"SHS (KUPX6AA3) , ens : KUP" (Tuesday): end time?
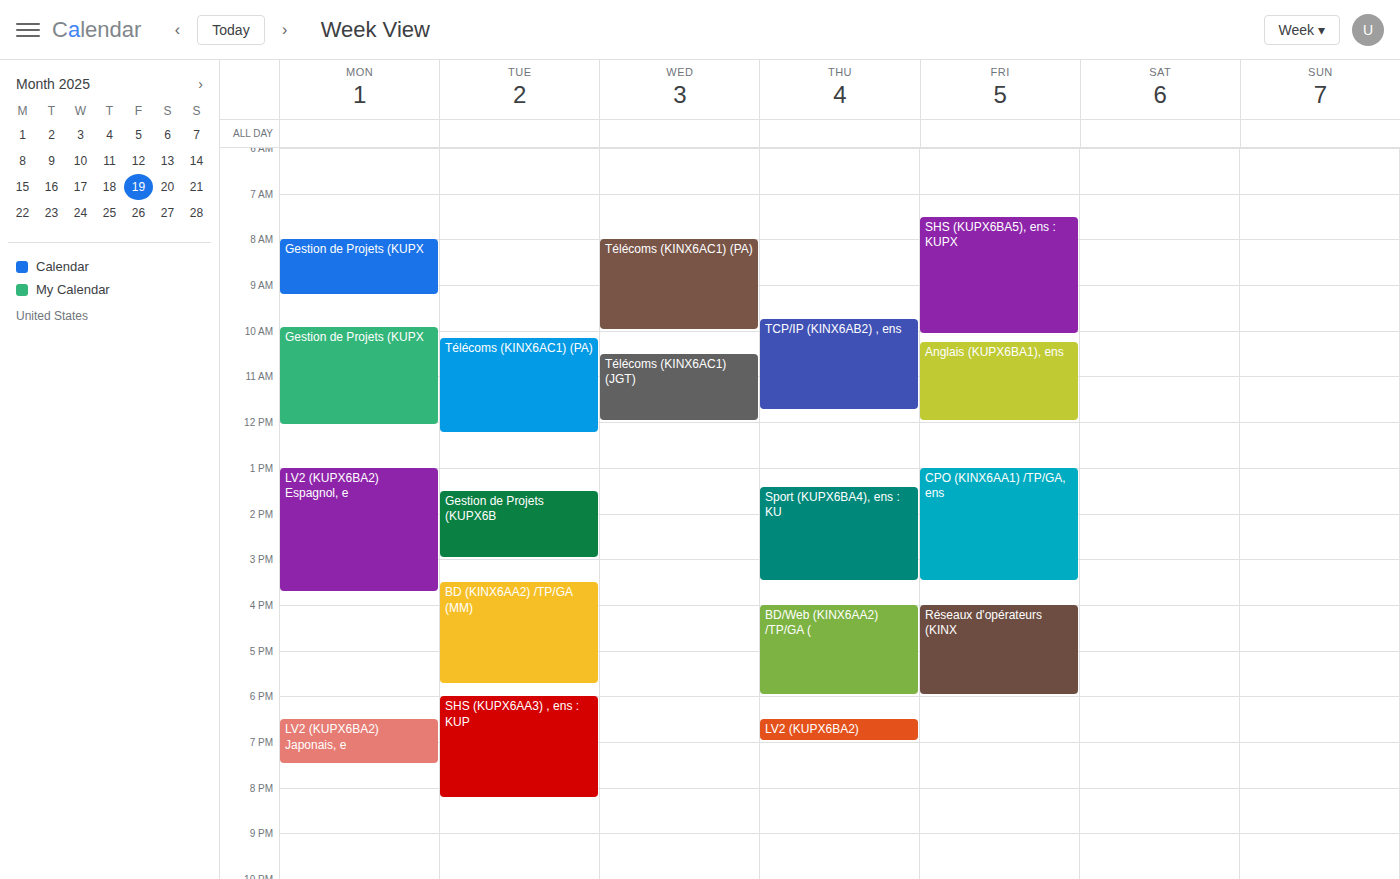
8:15 PM